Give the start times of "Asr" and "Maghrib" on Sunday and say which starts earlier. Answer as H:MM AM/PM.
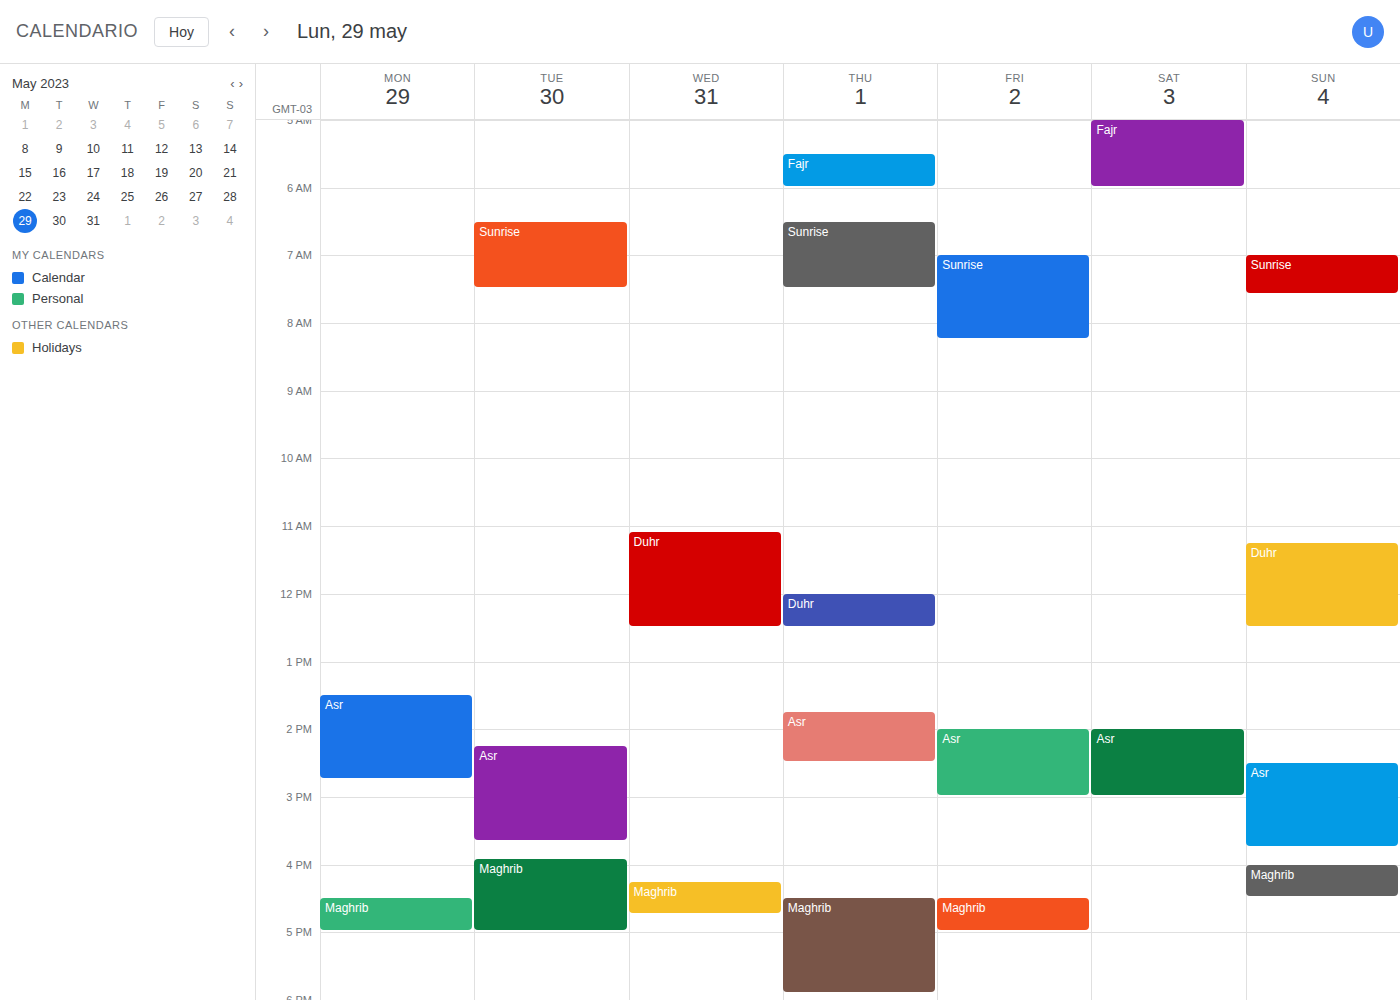
"Asr" 2:30 PM; "Maghrib" 4:00 PM.